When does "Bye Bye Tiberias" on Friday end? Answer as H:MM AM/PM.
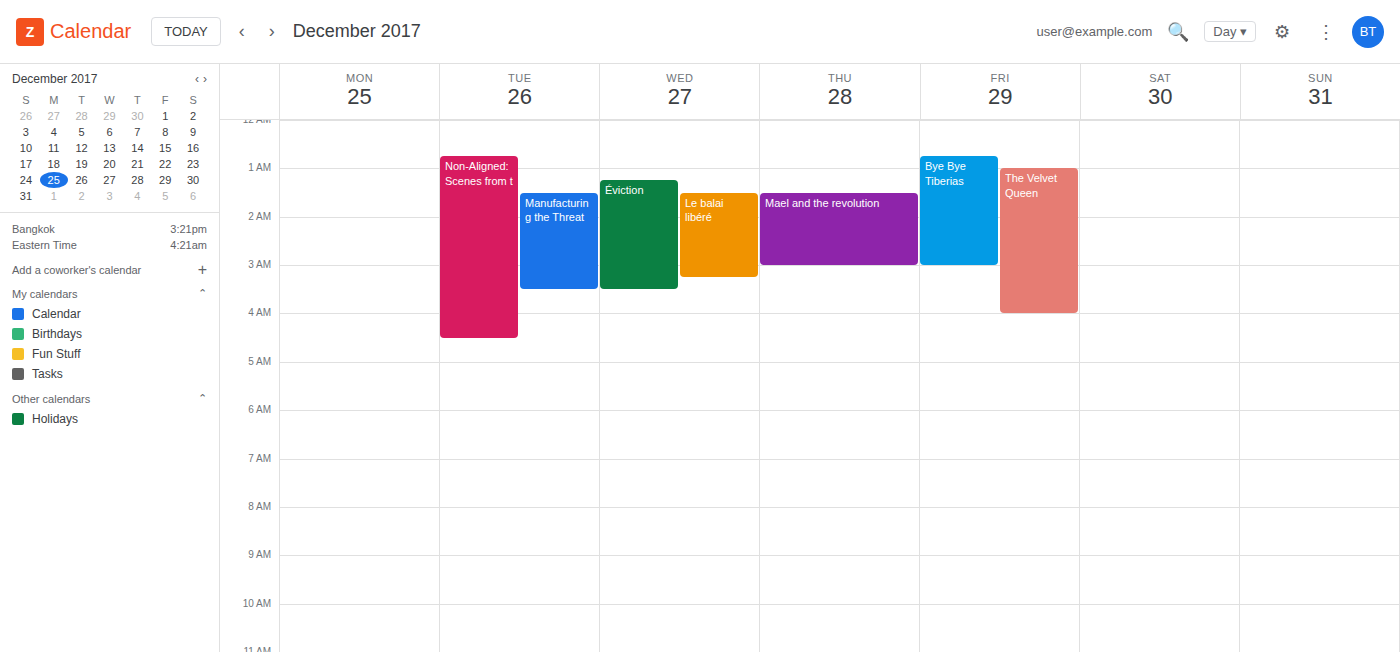
3:00 AM